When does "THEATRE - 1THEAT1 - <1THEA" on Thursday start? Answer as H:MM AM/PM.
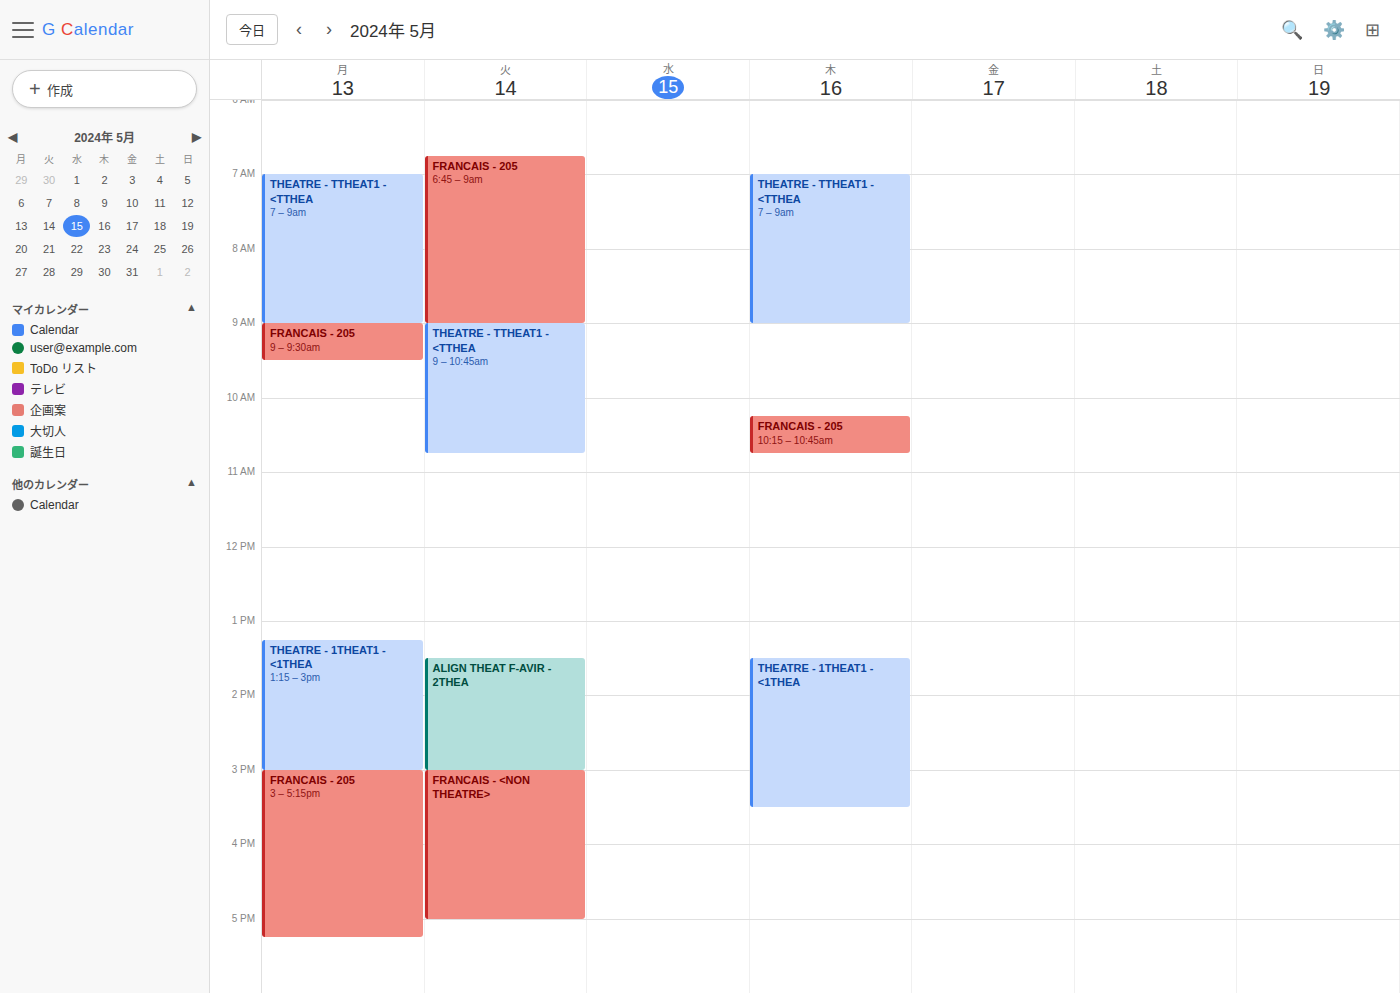
1:30 PM